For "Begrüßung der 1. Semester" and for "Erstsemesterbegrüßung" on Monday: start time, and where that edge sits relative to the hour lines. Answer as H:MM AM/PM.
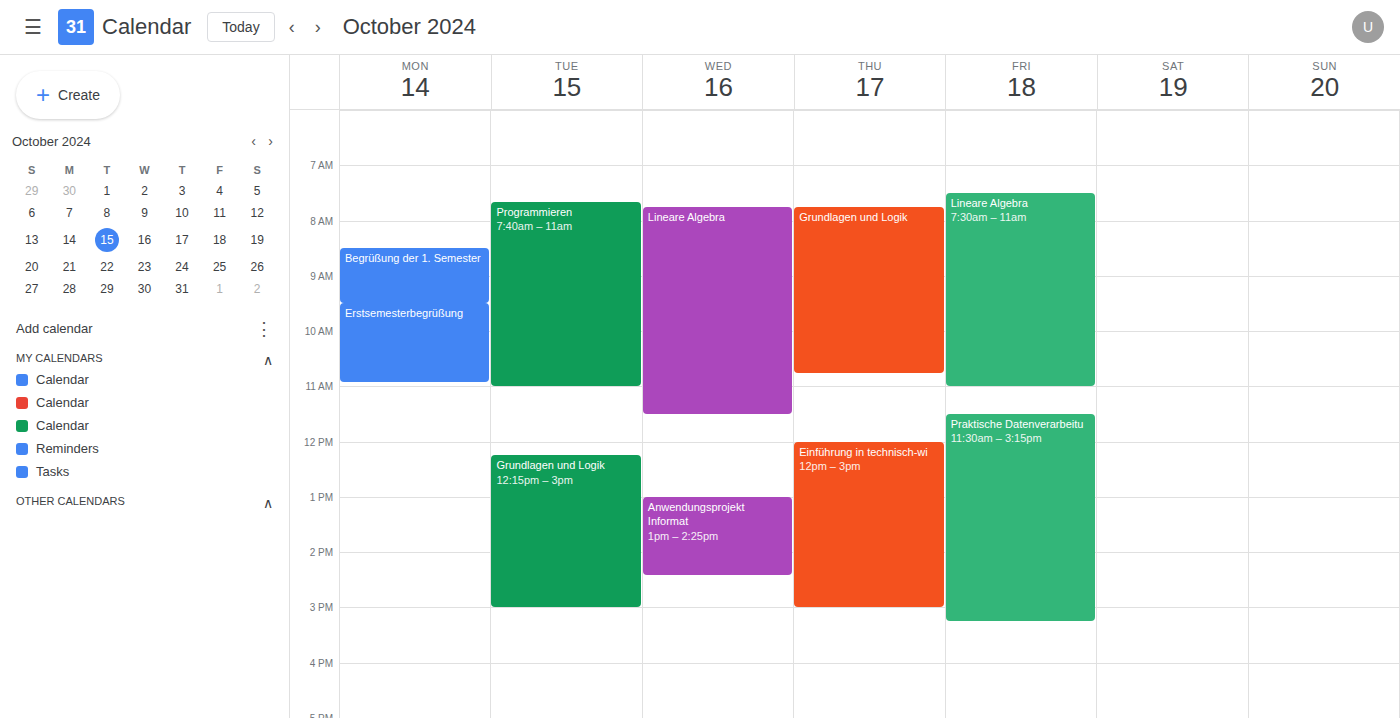
"Begrüßung der 1. Semester": 8:30 AM, halfway between the 8 AM and 9 AM lines. "Erstsemesterbegrüßung": 9:30 AM, halfway between the 9 AM and 10 AM lines.